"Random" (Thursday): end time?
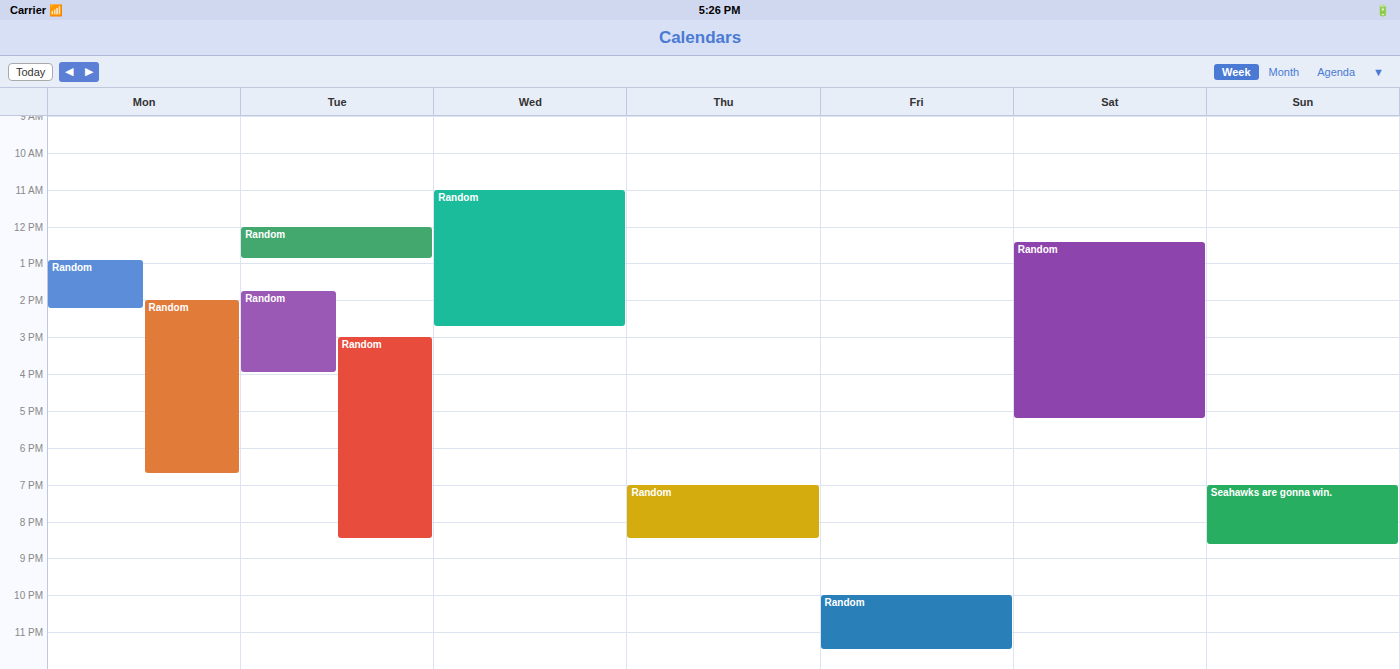
8:30 PM